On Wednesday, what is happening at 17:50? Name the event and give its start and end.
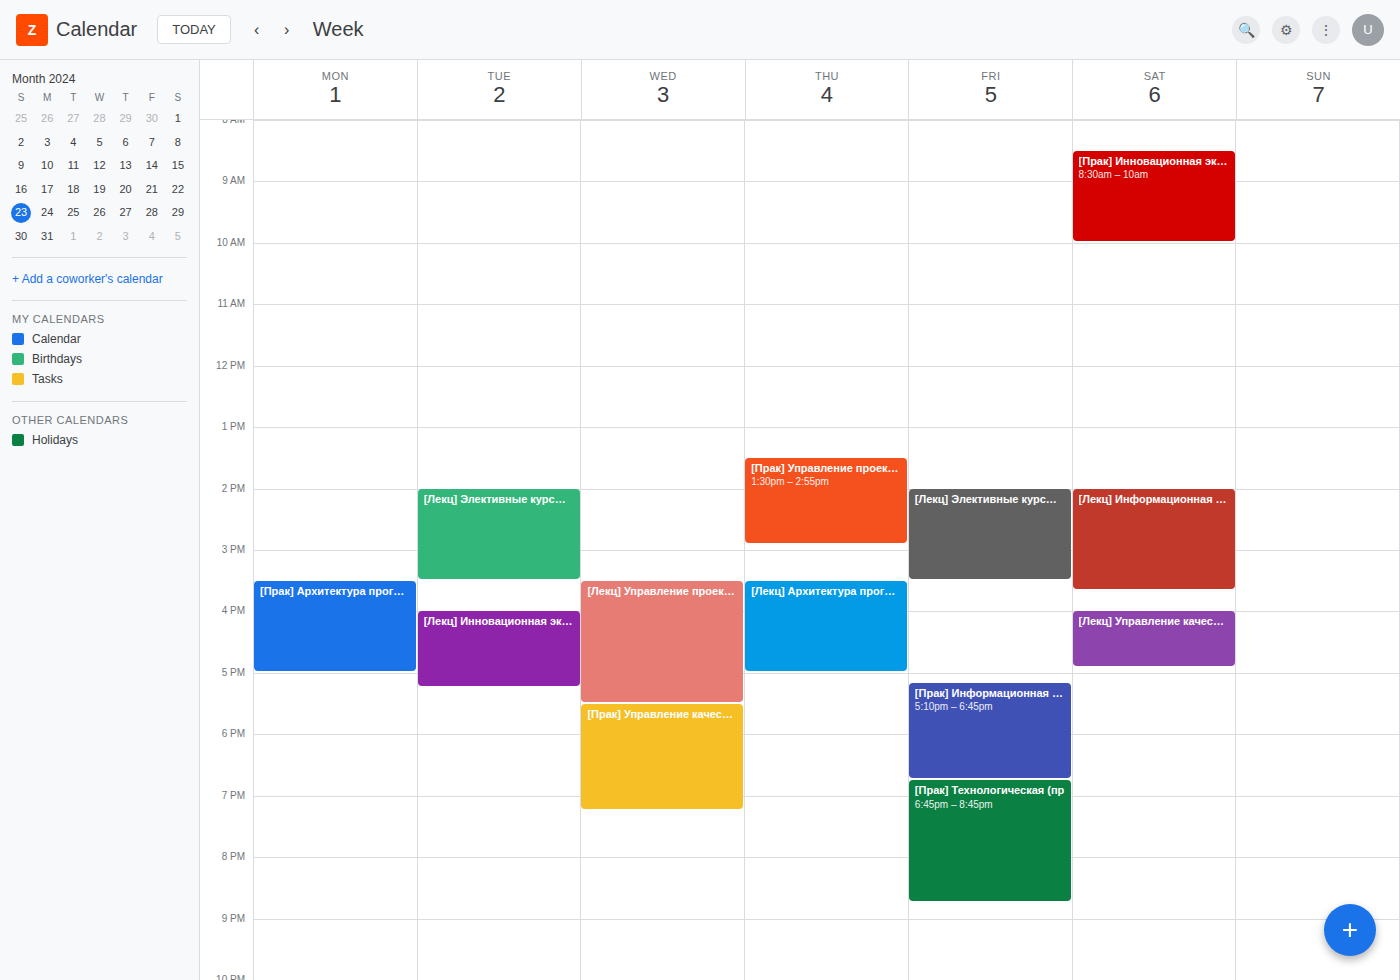
"[Прак] Управление качество", 17:30 to 19:15